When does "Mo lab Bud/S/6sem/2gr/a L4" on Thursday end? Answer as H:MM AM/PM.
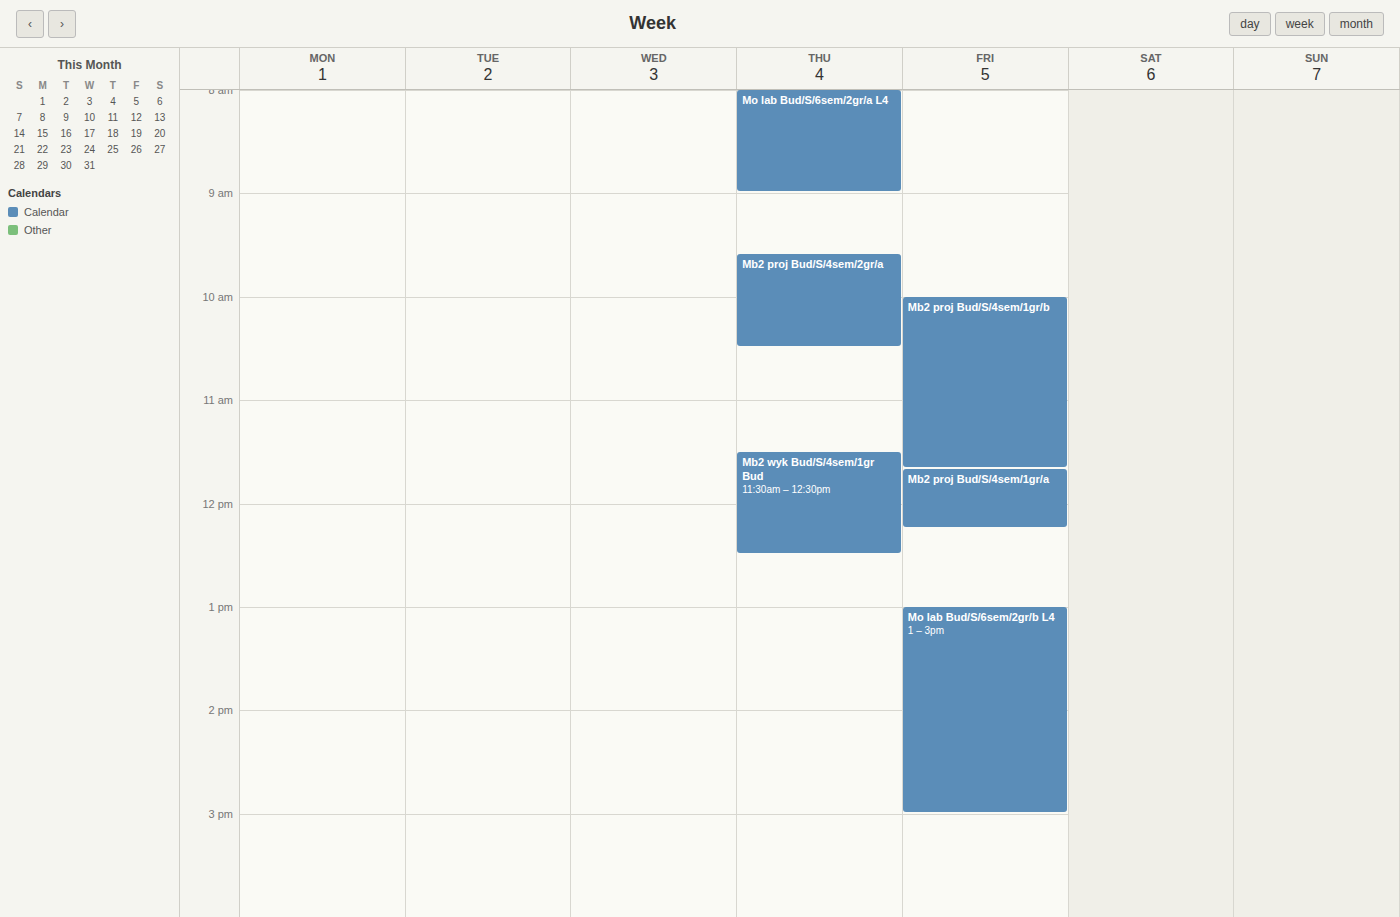
9:00 AM